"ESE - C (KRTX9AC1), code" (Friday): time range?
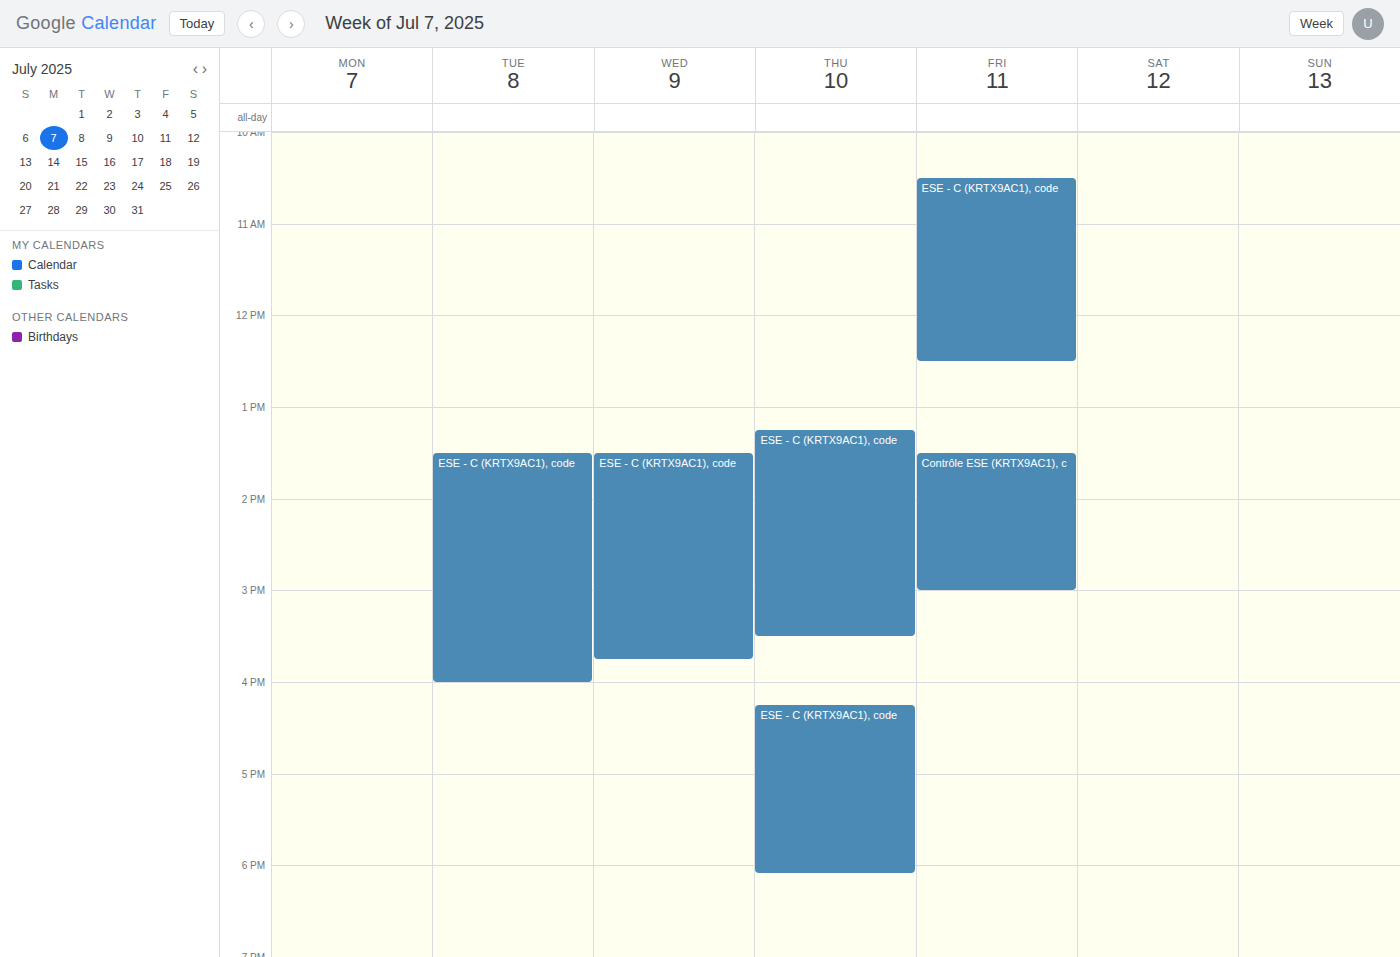
10:30 AM to 12:30 PM